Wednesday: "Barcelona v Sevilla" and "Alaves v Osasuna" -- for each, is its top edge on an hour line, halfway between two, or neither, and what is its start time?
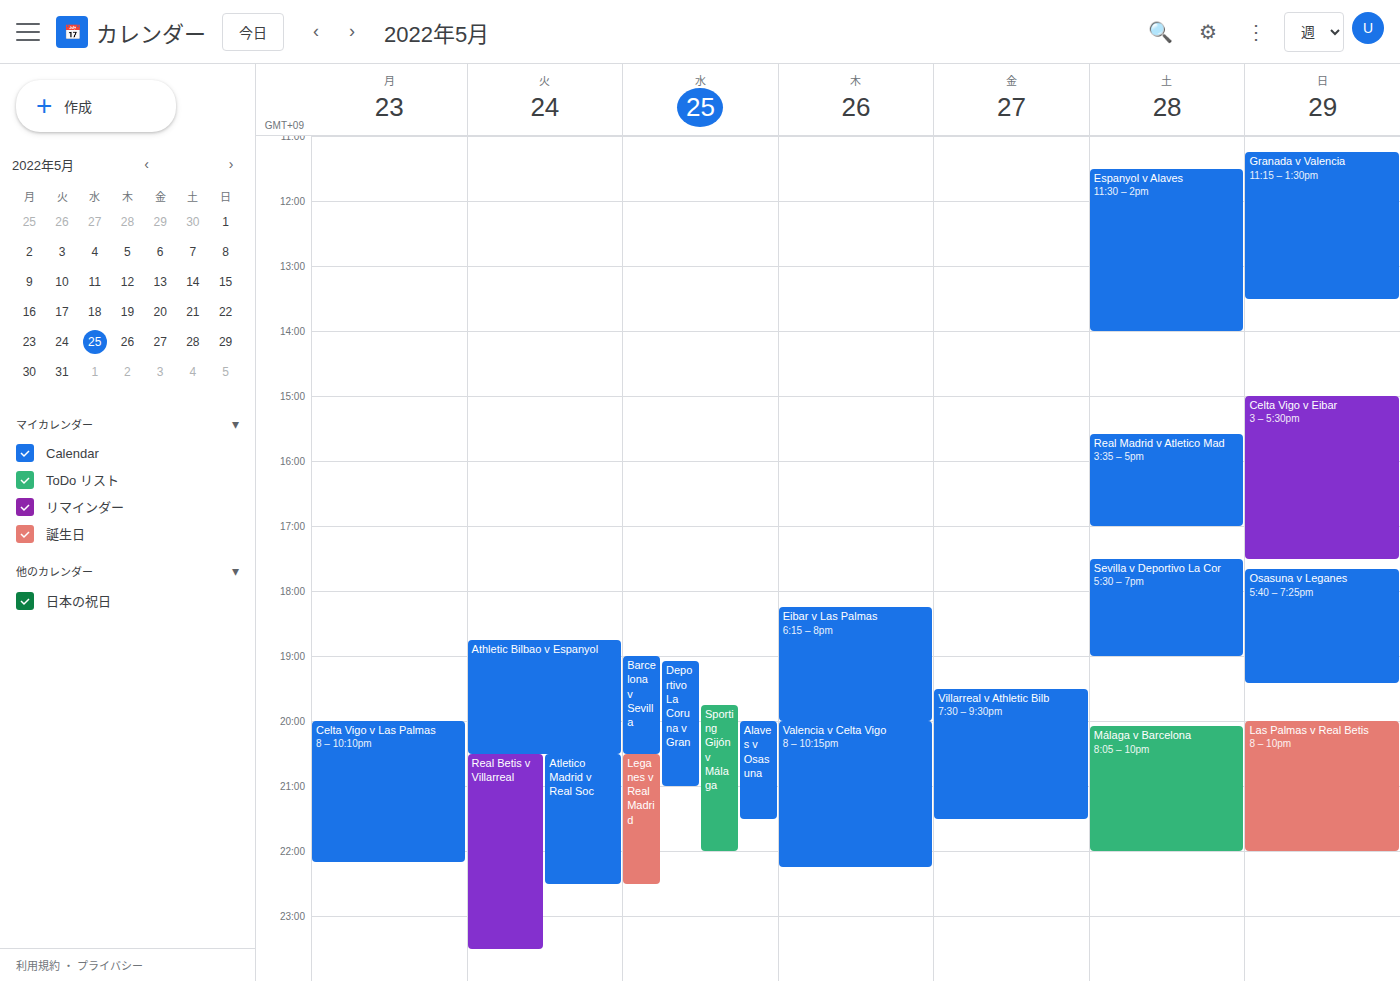
"Barcelona v Sevilla": 7:00 PM, exactly on the 7 PM line. "Alaves v Osasuna": 8:00 PM, exactly on the 8 PM line.